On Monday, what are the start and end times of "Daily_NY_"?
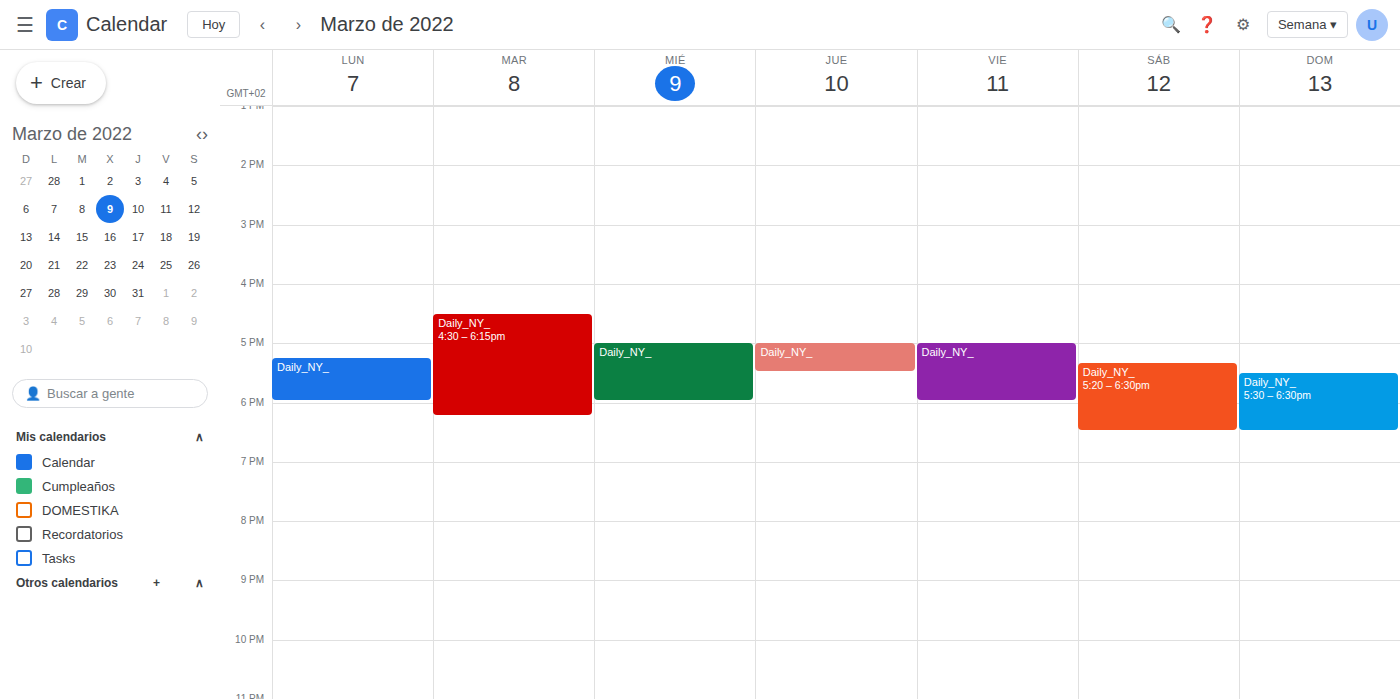
5:15 PM to 6:00 PM